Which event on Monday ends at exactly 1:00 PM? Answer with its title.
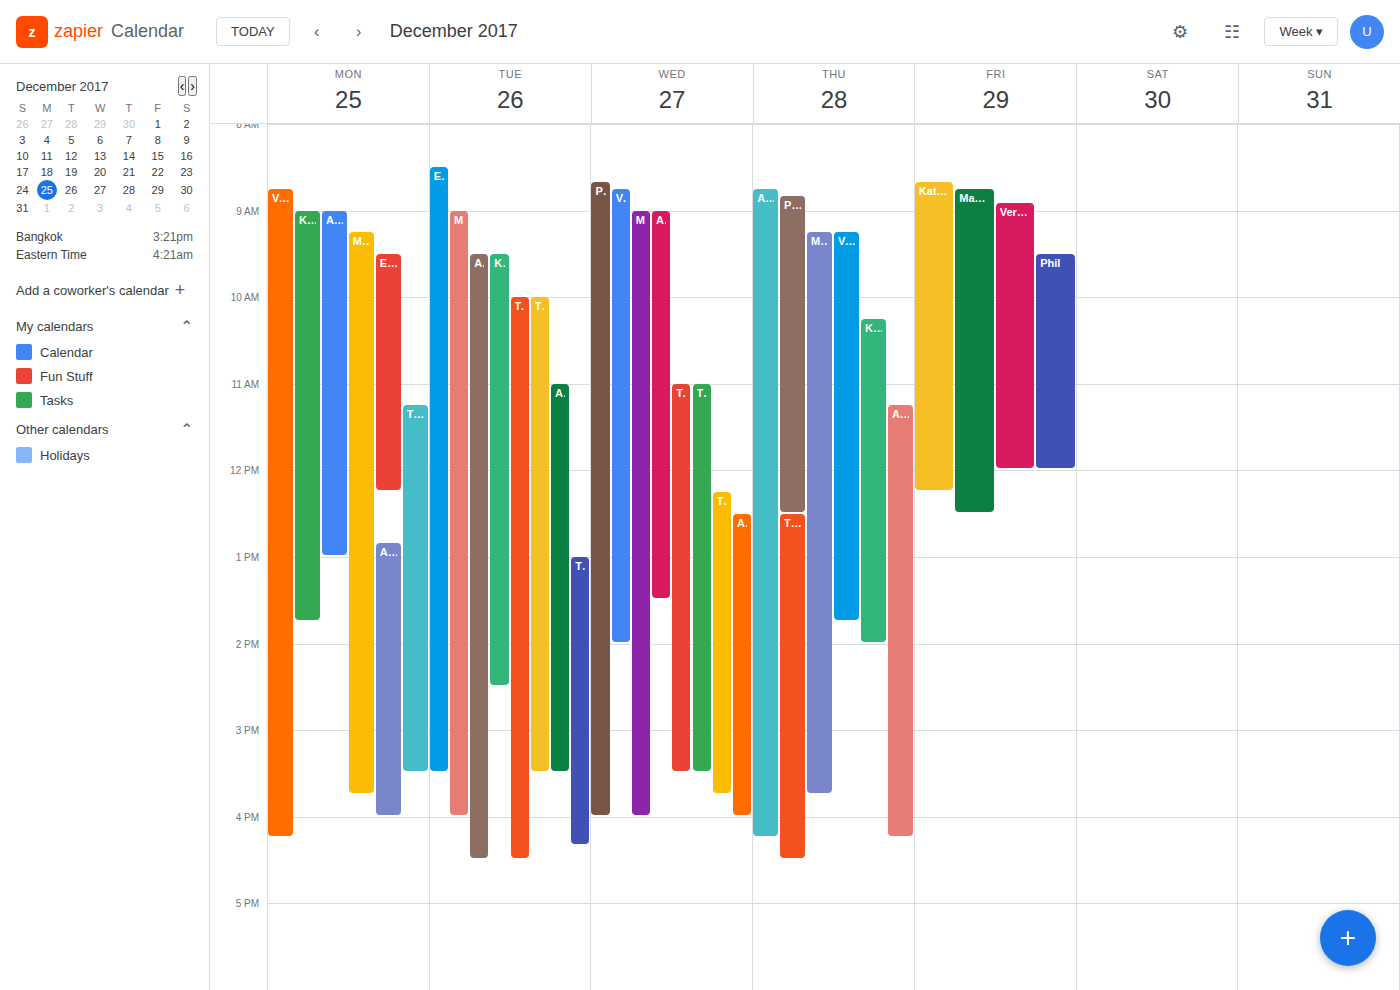
"Adrian"